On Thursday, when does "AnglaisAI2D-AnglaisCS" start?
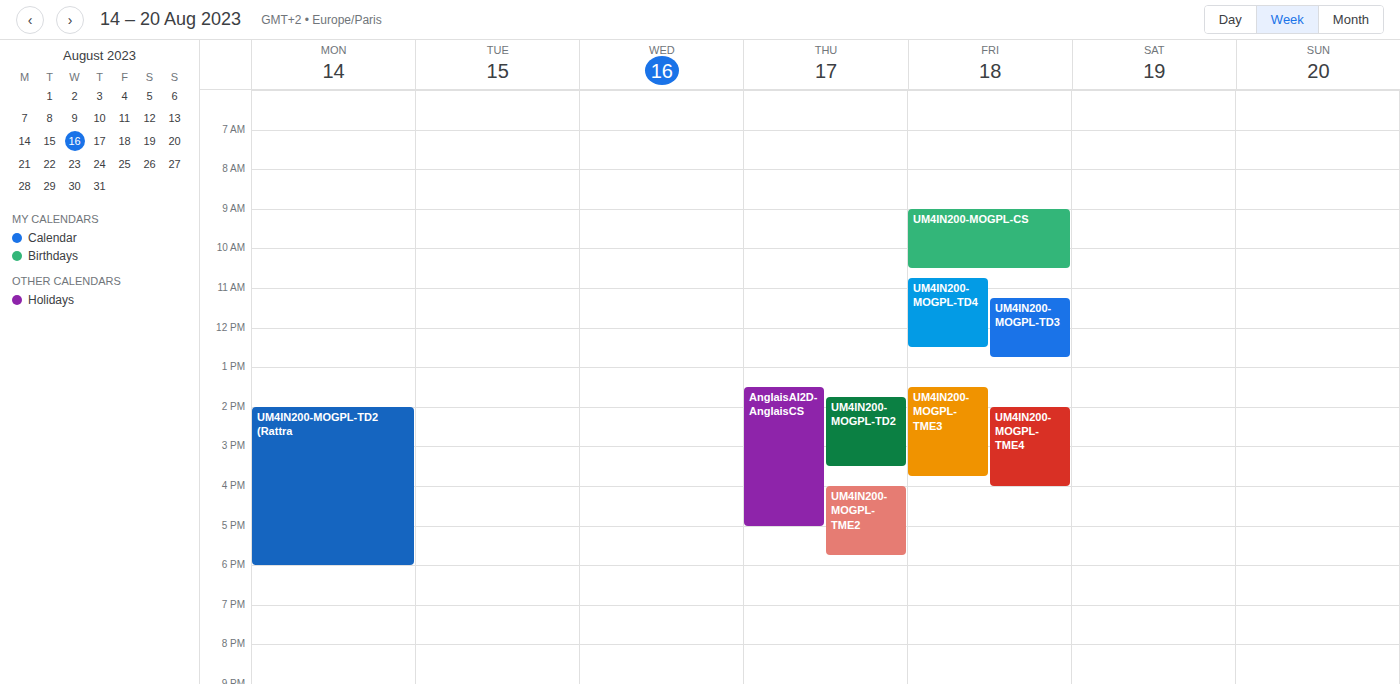
1:30 PM